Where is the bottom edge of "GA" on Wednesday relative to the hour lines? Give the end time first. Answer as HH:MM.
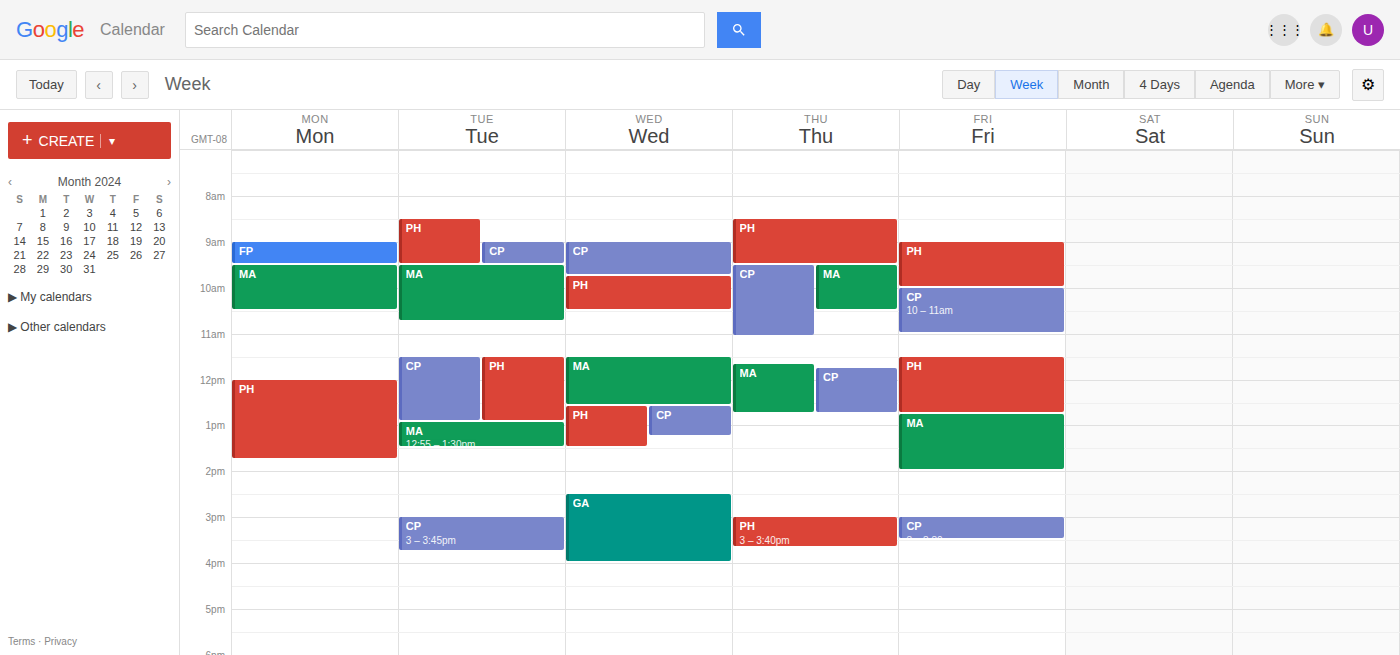
16:00 -- exactly on the 16:00 line.